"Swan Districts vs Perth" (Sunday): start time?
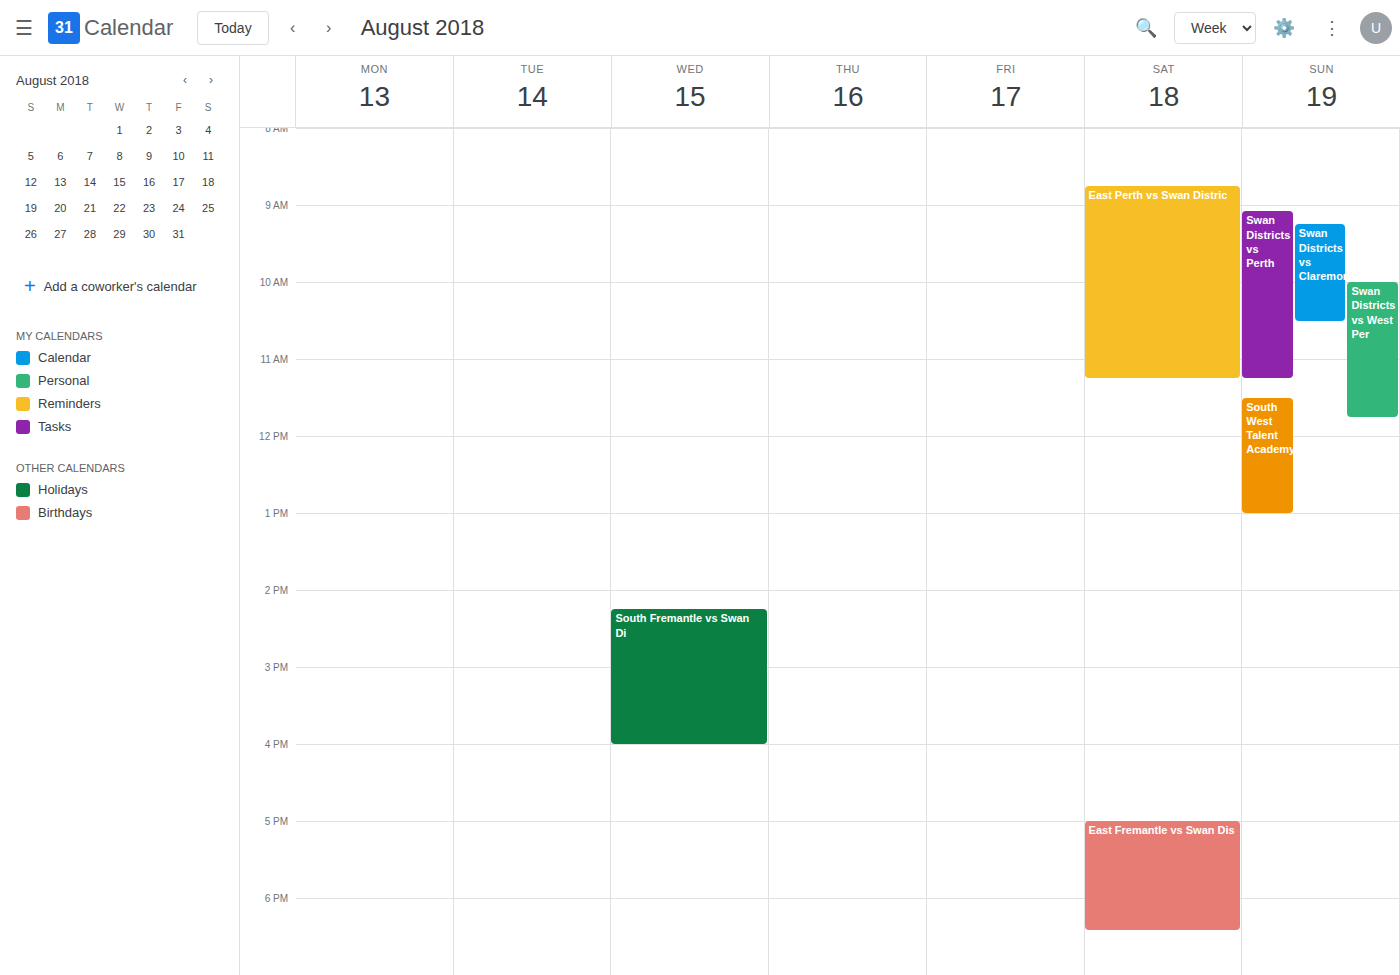
9:05 AM